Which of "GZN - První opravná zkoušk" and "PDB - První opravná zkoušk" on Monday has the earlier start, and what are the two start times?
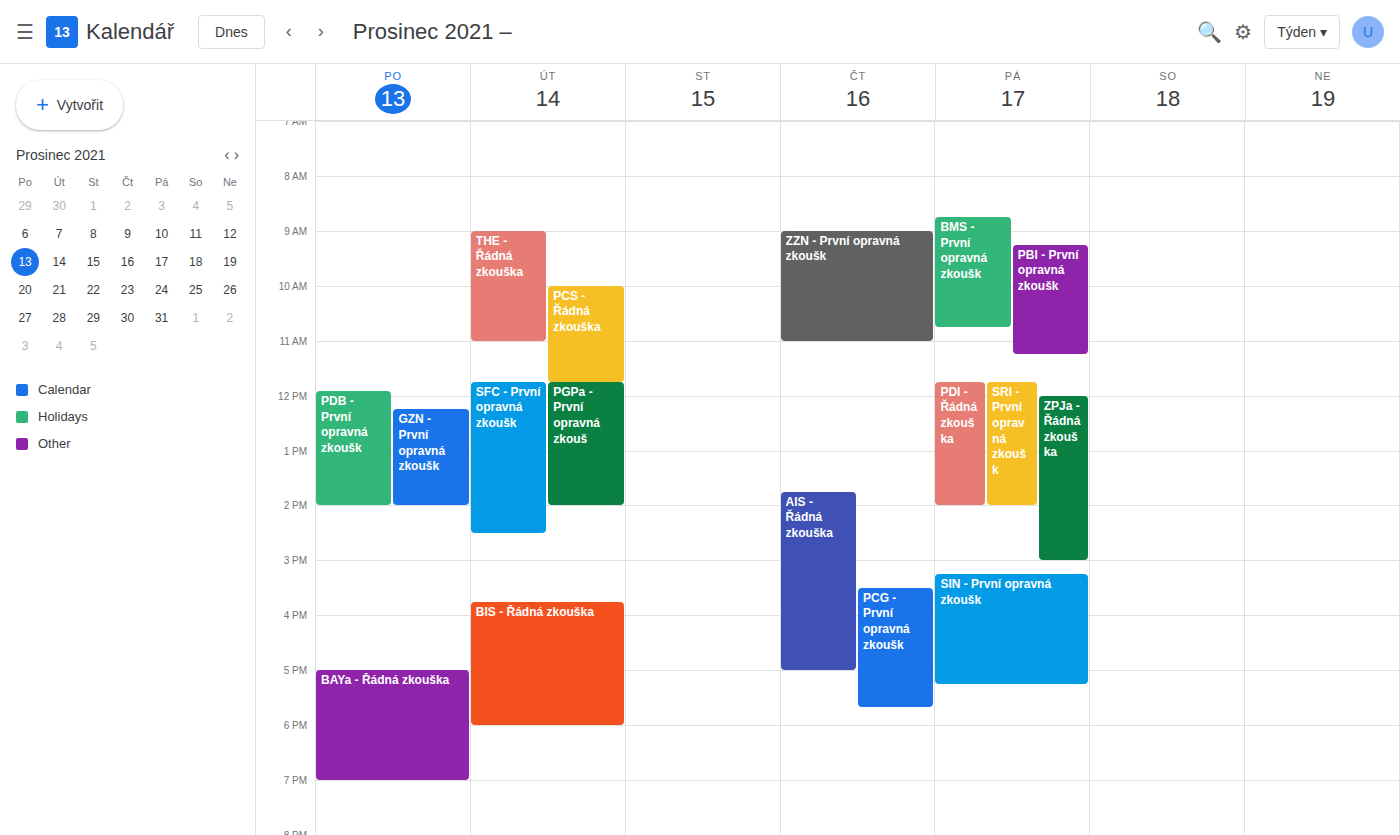
"PDB - První opravná zkoušk" 11:55 AM; "GZN - První opravná zkoušk" 12:15 PM.